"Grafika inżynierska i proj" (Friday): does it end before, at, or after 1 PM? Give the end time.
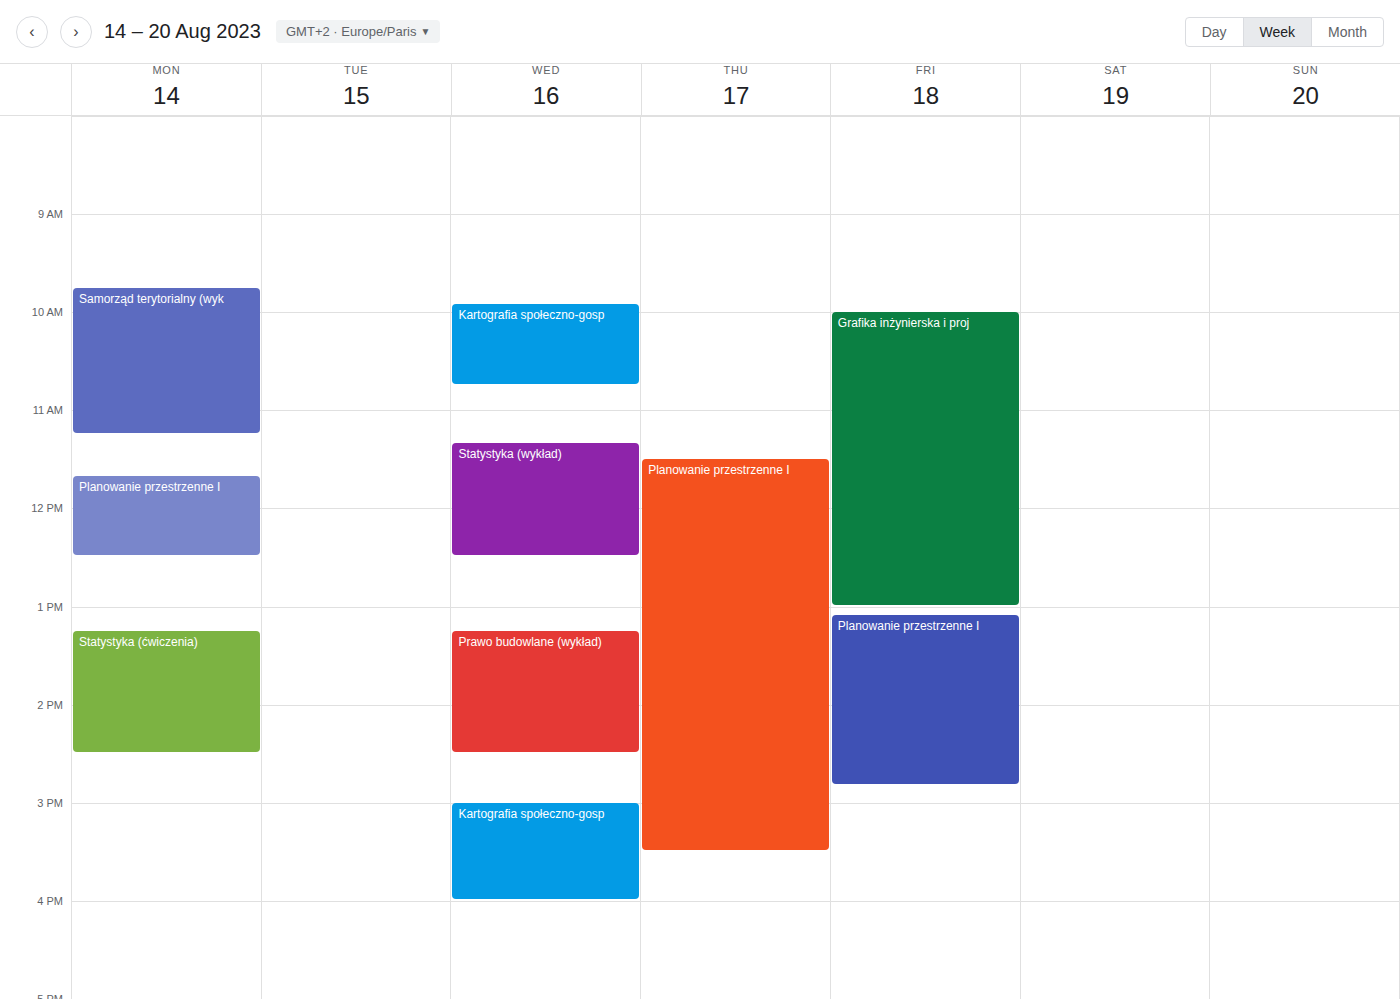
1:00 PM -- exactly at 1 PM, on the 1 PM line.